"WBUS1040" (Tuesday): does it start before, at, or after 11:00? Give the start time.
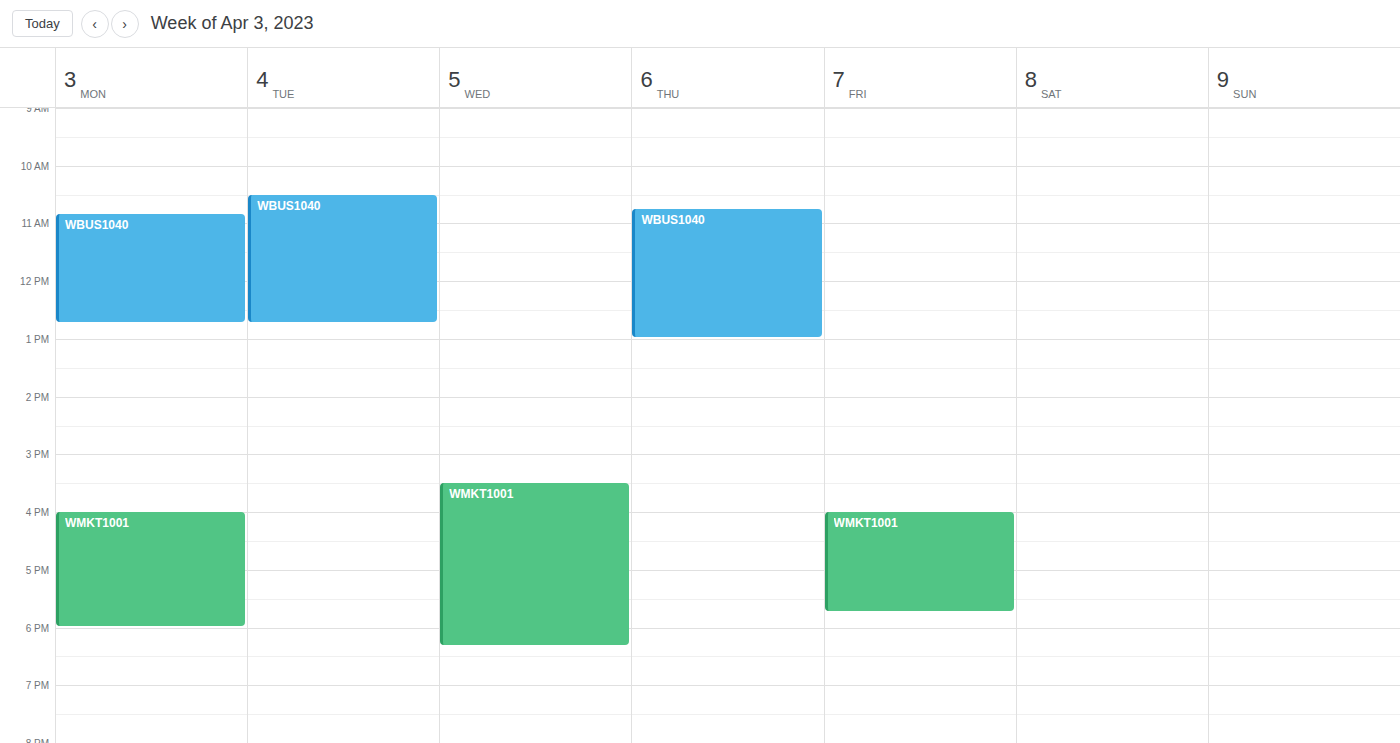
10:30 -- before 11:00, 30 minutes above the 11:00 line.